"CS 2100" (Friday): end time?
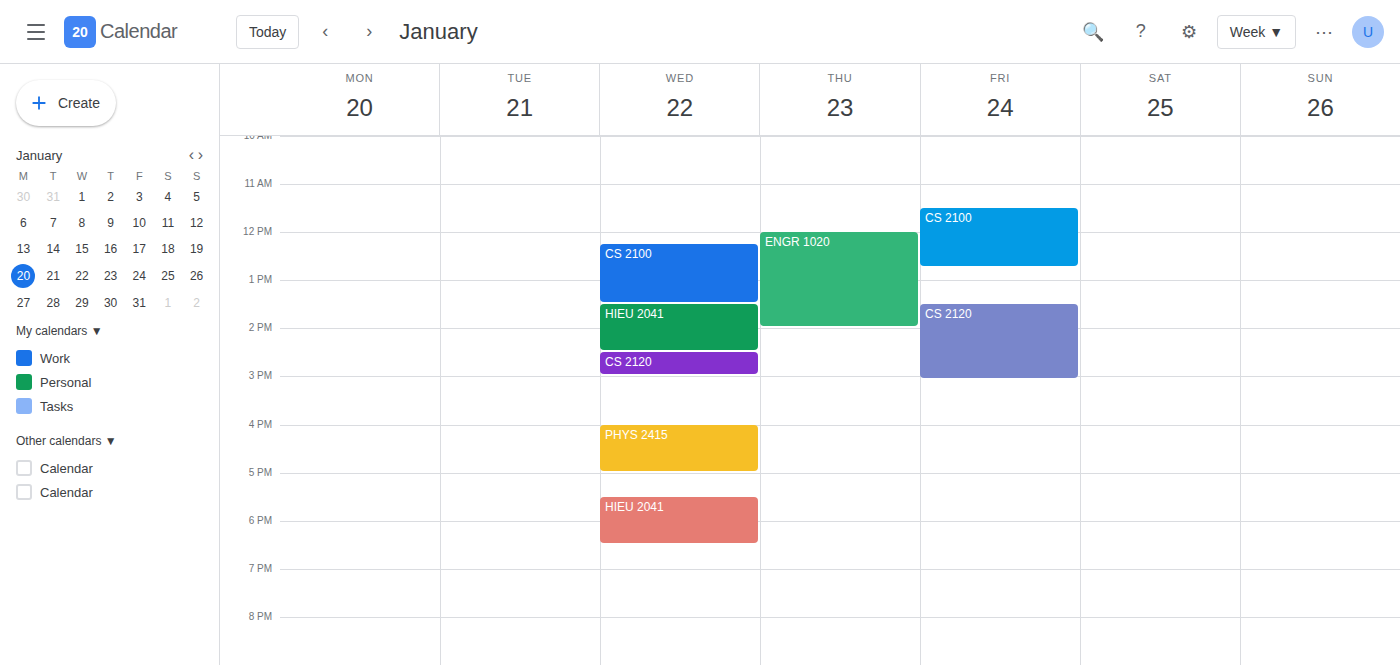
12:45 PM